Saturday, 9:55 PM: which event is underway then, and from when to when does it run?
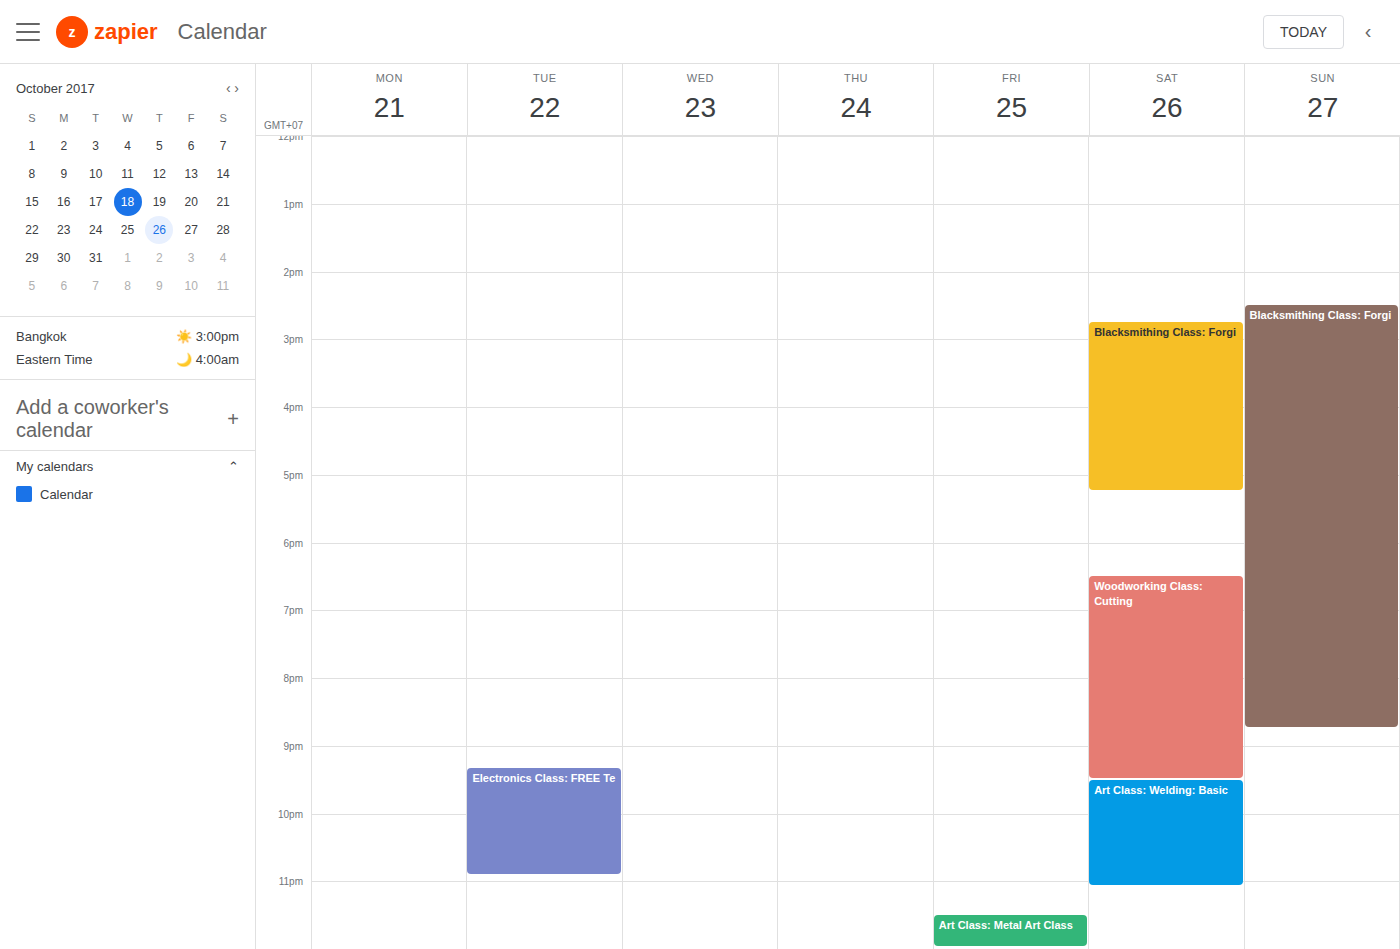
"Art Class: Welding: Basic", 9:30 PM to 11:05 PM